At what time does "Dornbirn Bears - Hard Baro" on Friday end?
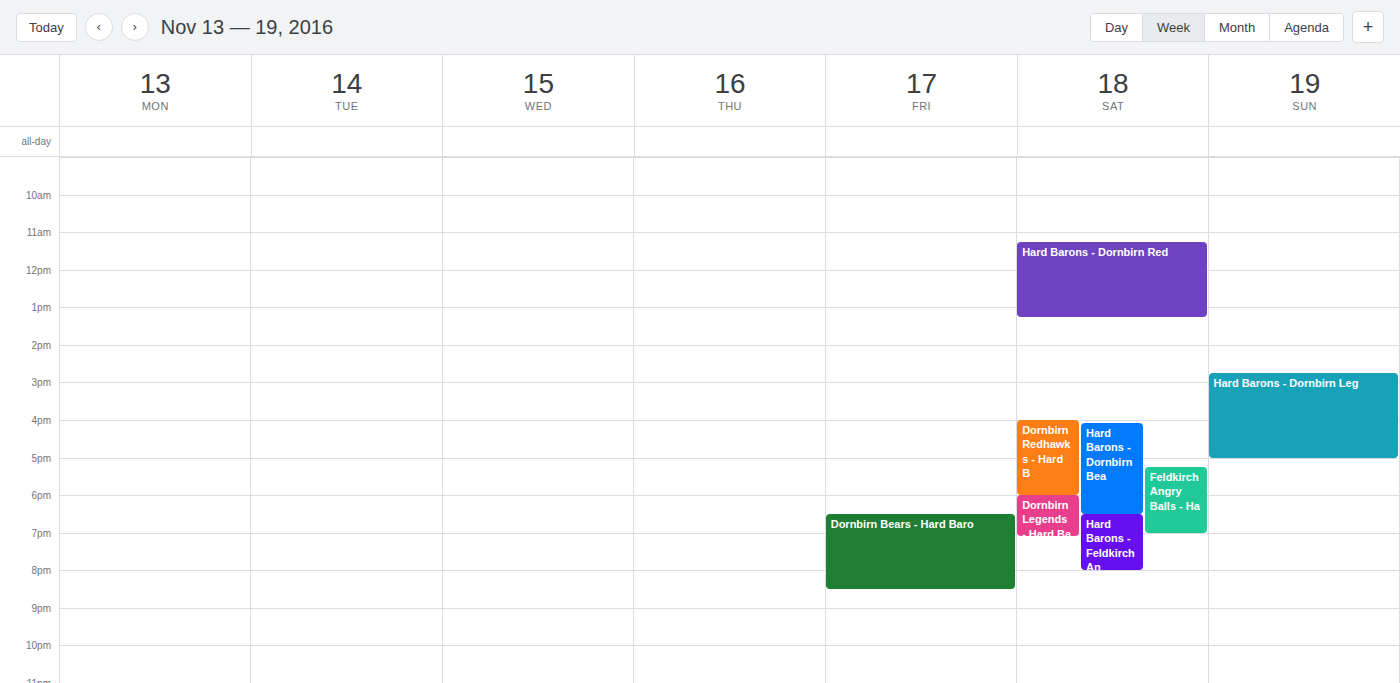
8:30 PM